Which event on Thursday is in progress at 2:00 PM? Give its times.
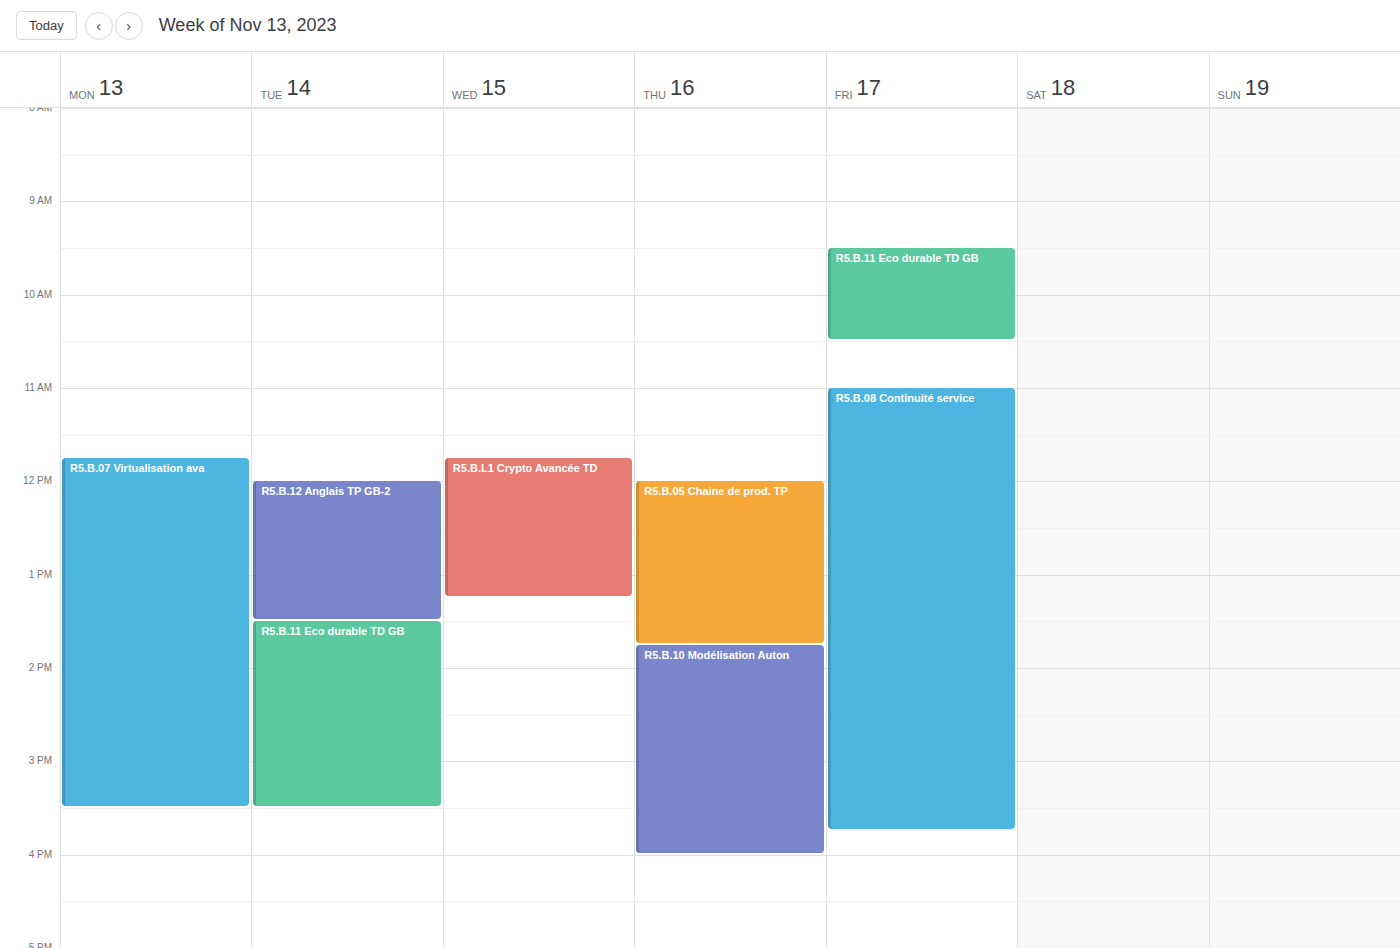
"R5.B.10 Modélisation Auton", 1:45 PM to 4:00 PM